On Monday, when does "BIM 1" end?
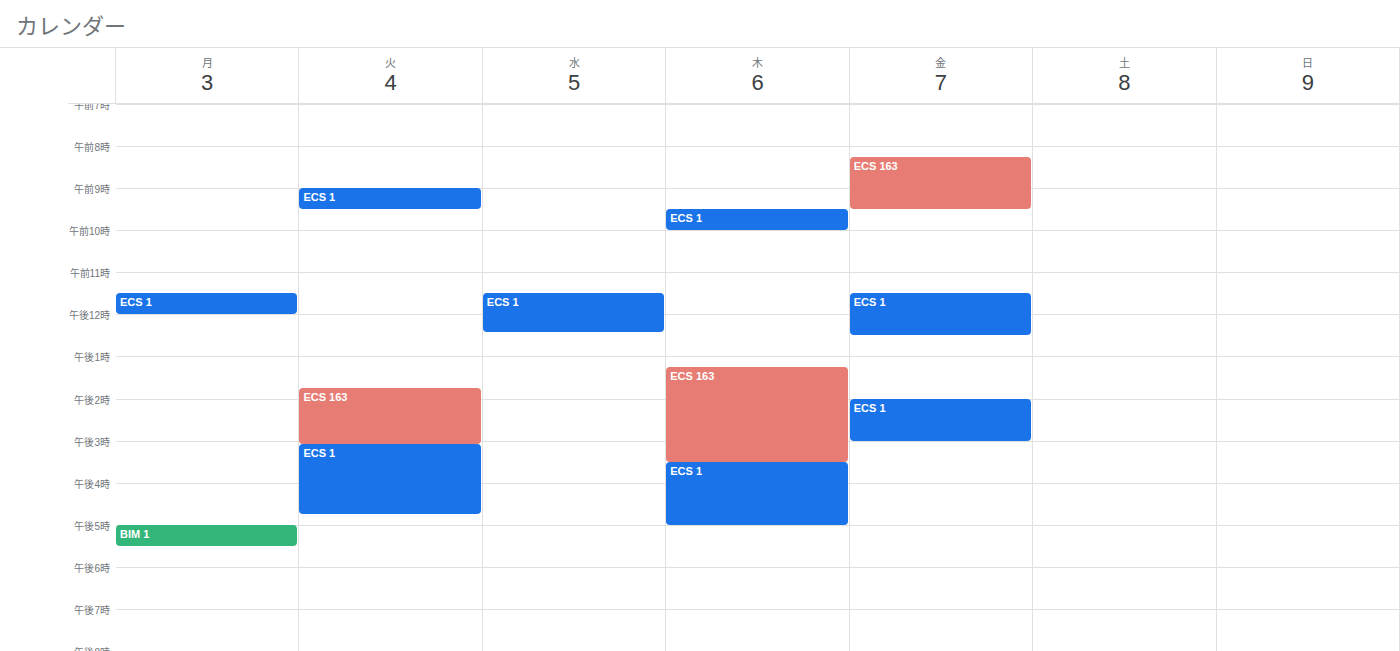
5:30 PM